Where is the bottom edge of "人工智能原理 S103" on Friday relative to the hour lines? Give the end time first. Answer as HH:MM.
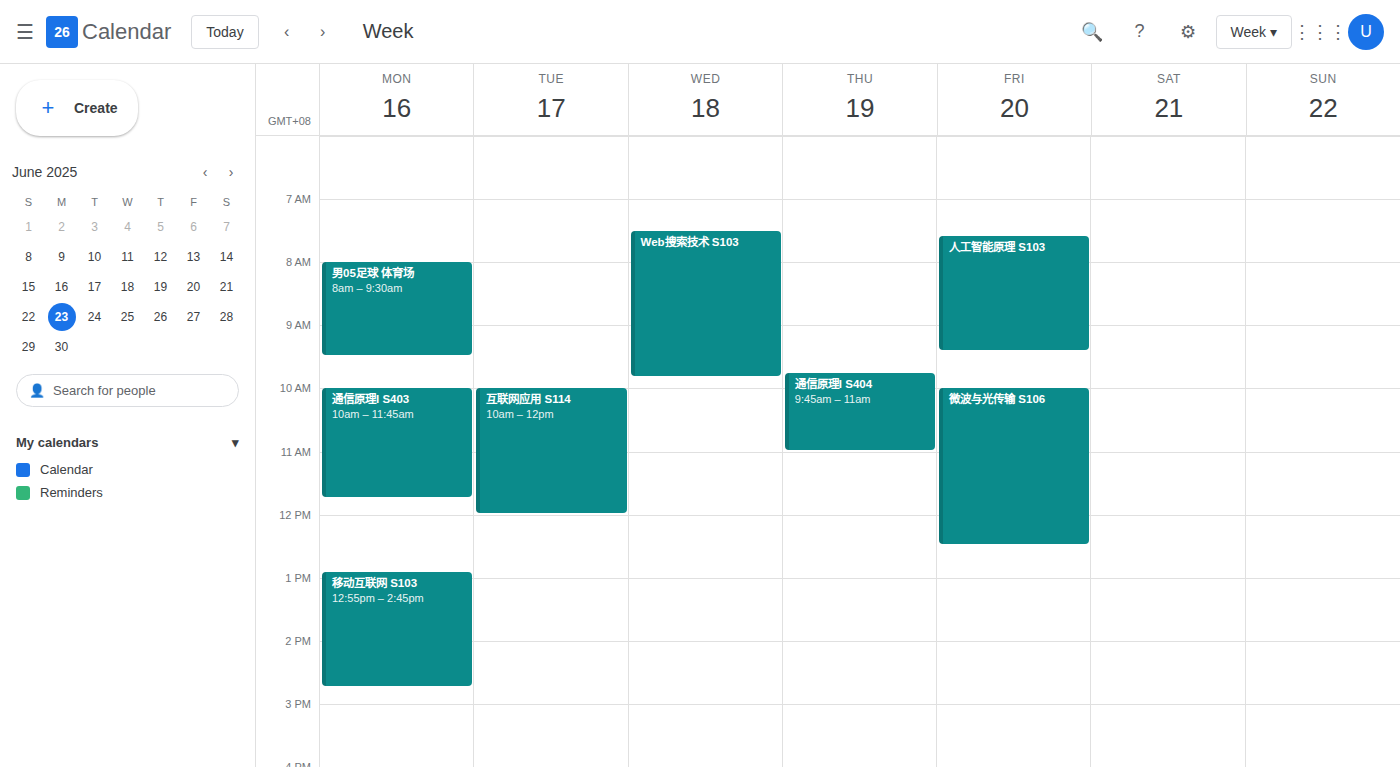
09:25 -- neither: 25 minutes below the 09:00 line and 35 minutes above the 10:00 line.